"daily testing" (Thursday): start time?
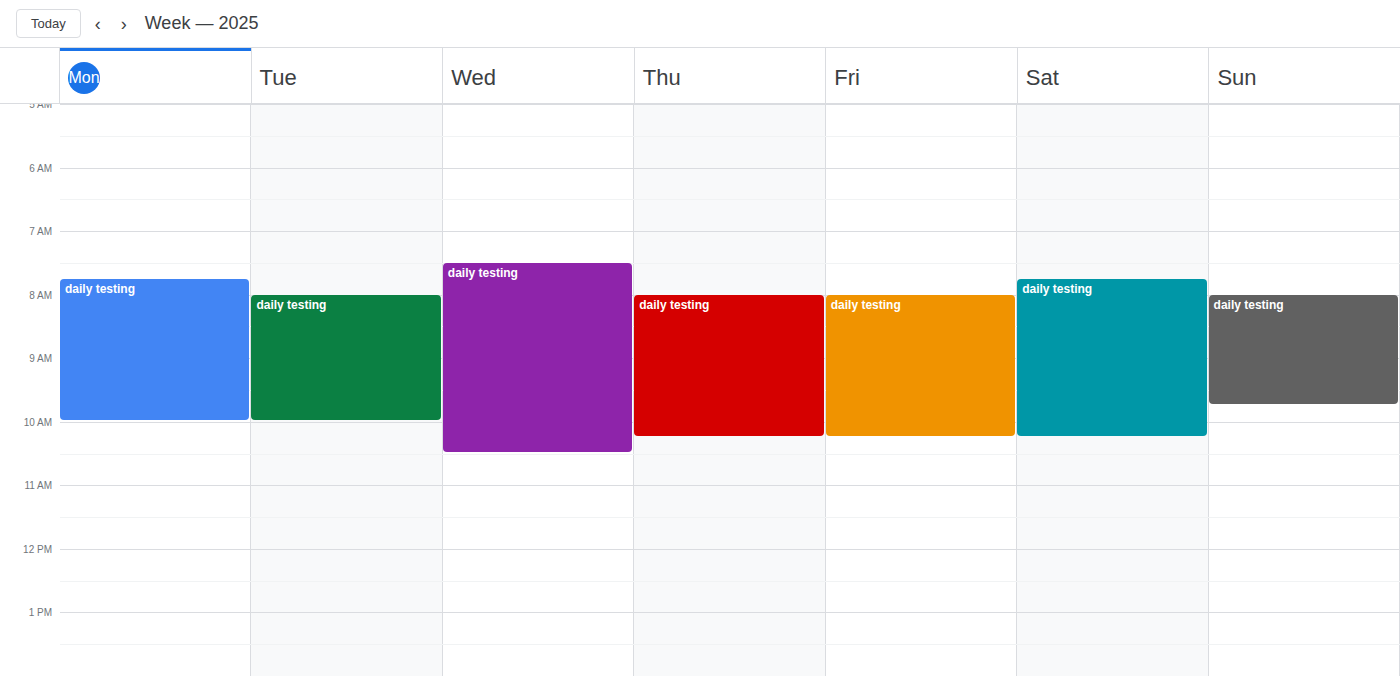
8:00 AM